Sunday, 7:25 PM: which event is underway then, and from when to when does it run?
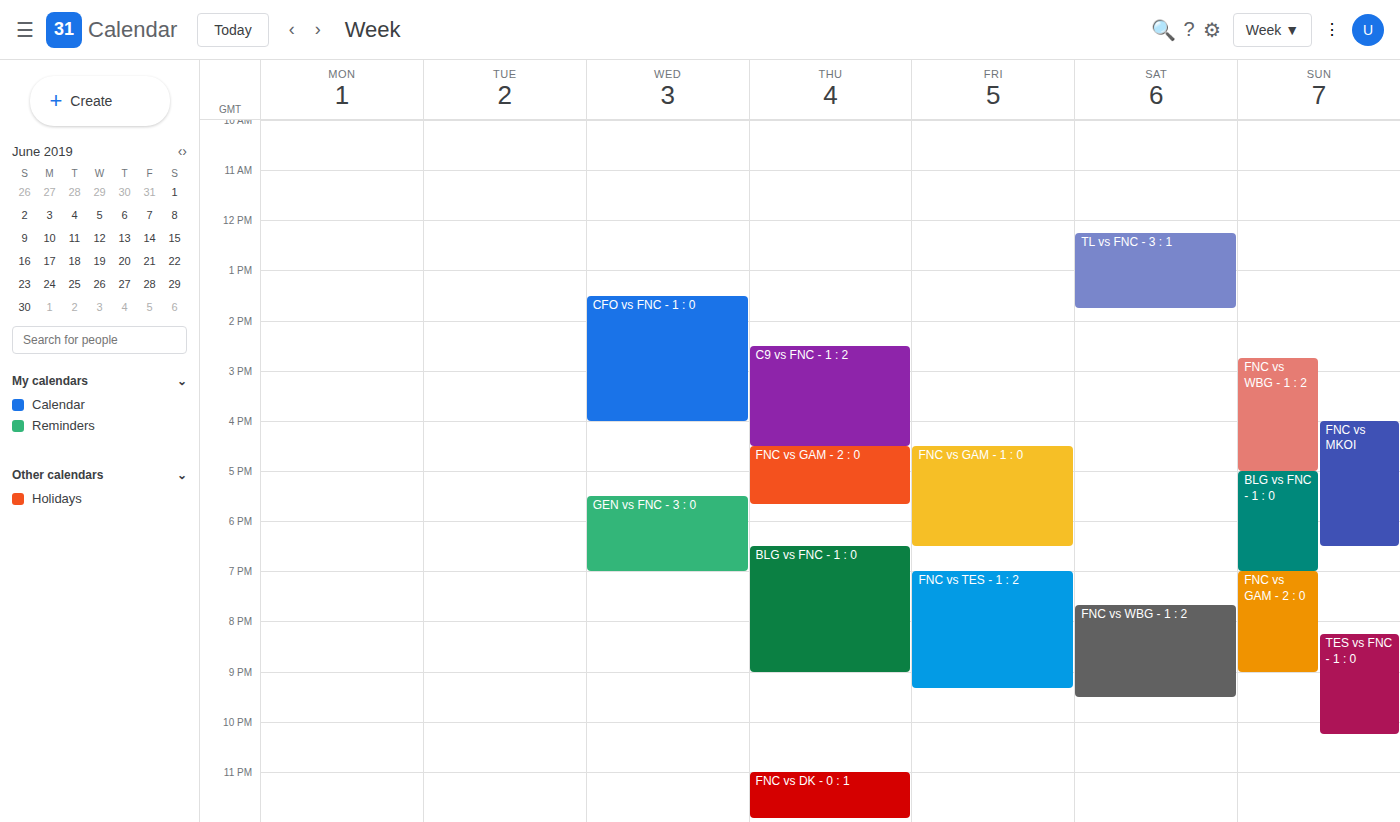
"FNC vs GAM - 2 : 0", 7:00 PM to 9:00 PM